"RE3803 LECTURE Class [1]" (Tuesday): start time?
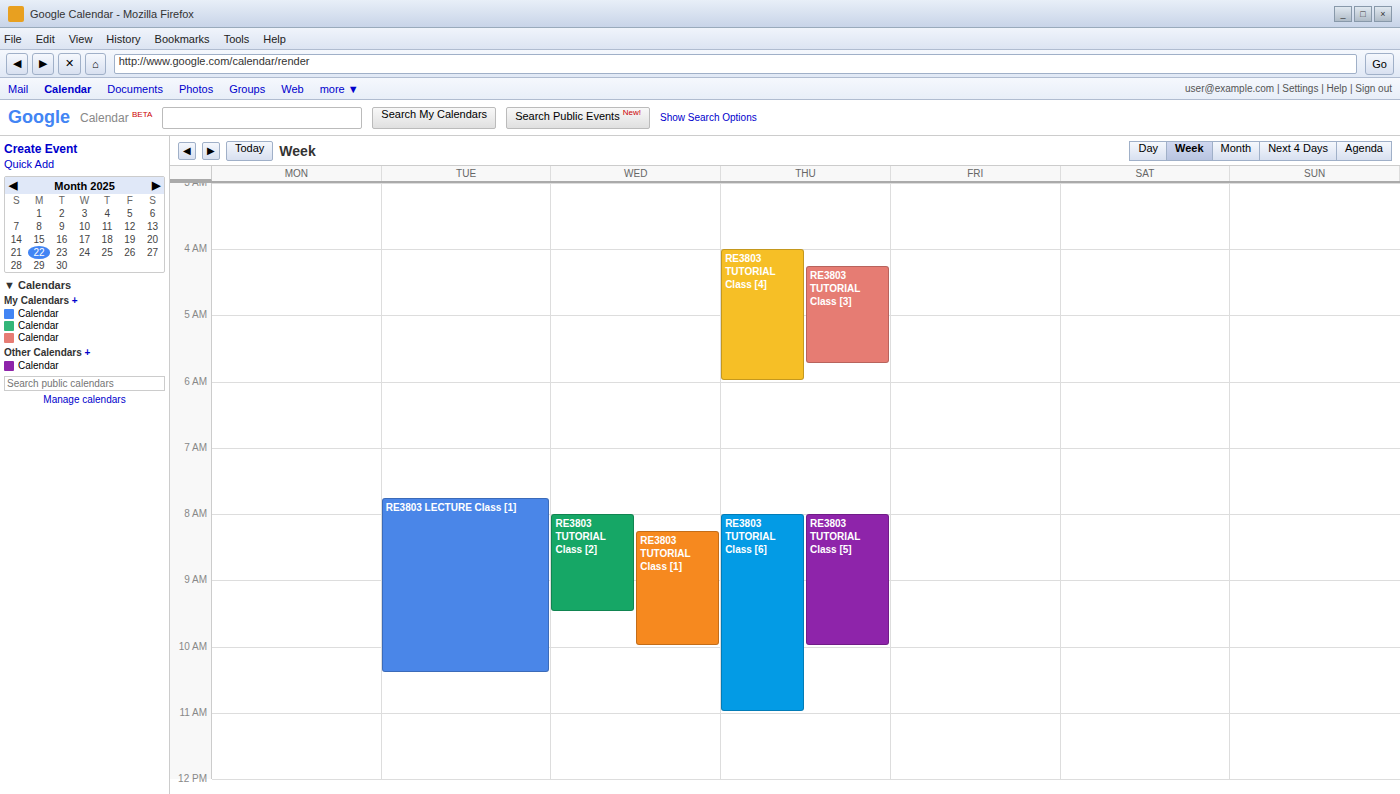
07:45